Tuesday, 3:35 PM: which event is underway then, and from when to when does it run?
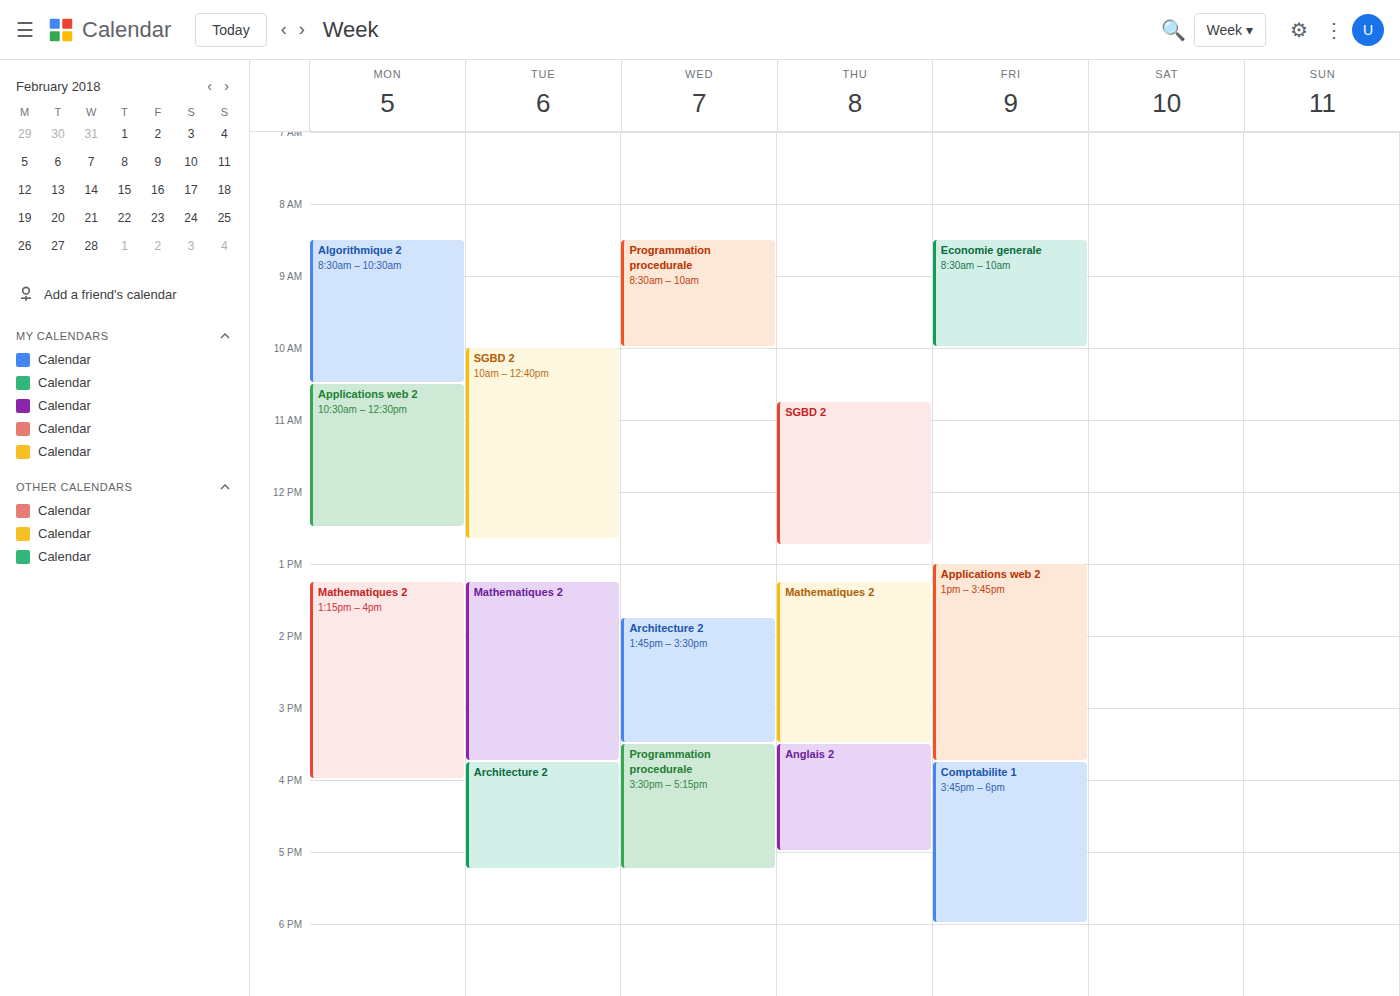
"Mathematiques 2", 1:15 PM to 3:45 PM